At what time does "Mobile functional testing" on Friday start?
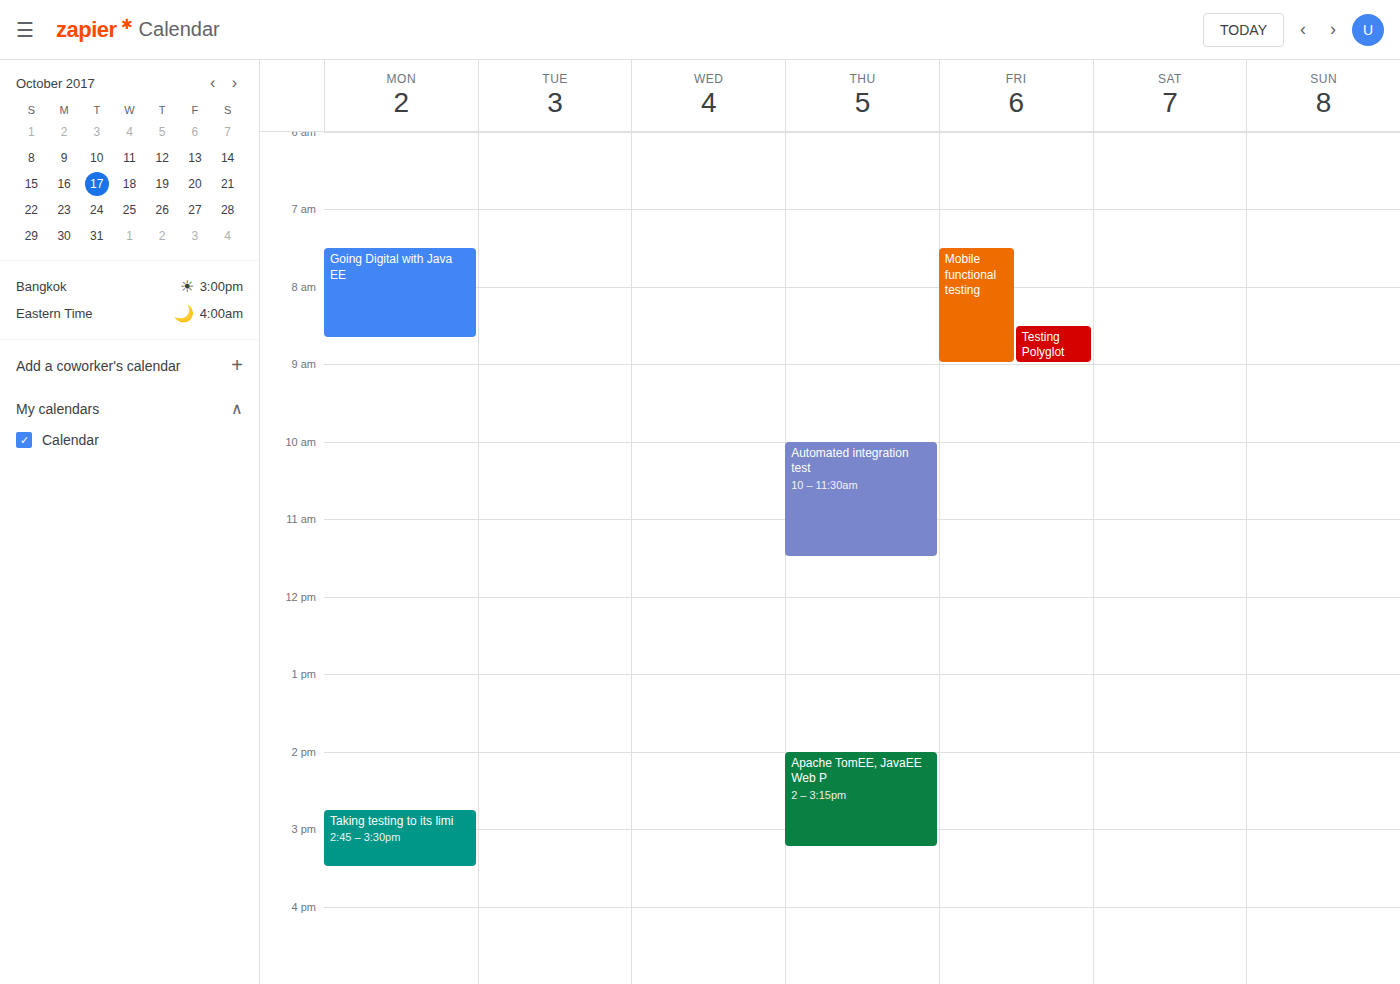
7:30 AM